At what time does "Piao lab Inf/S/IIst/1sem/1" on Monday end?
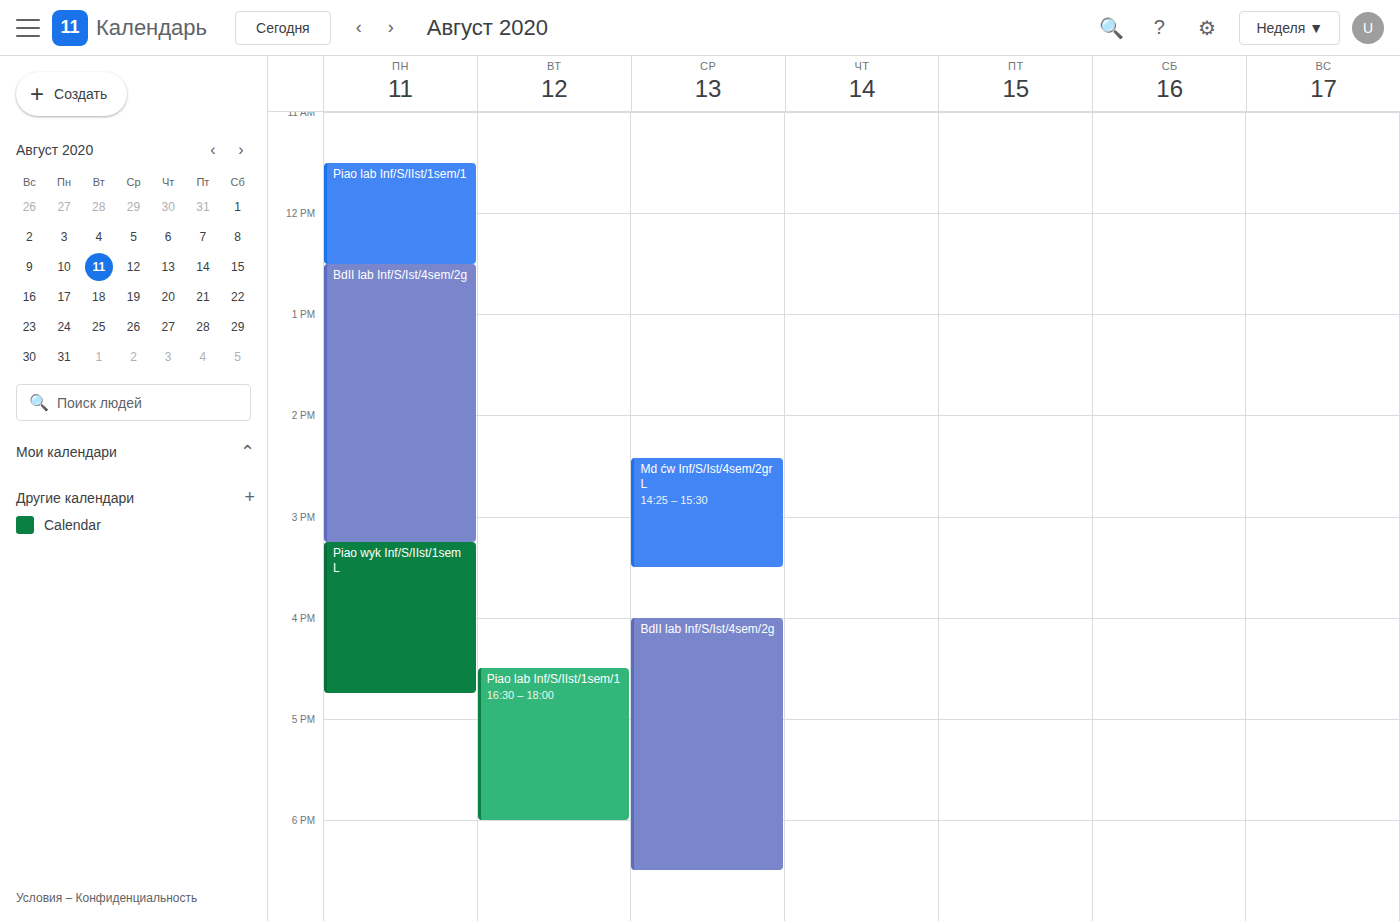
12:30 PM